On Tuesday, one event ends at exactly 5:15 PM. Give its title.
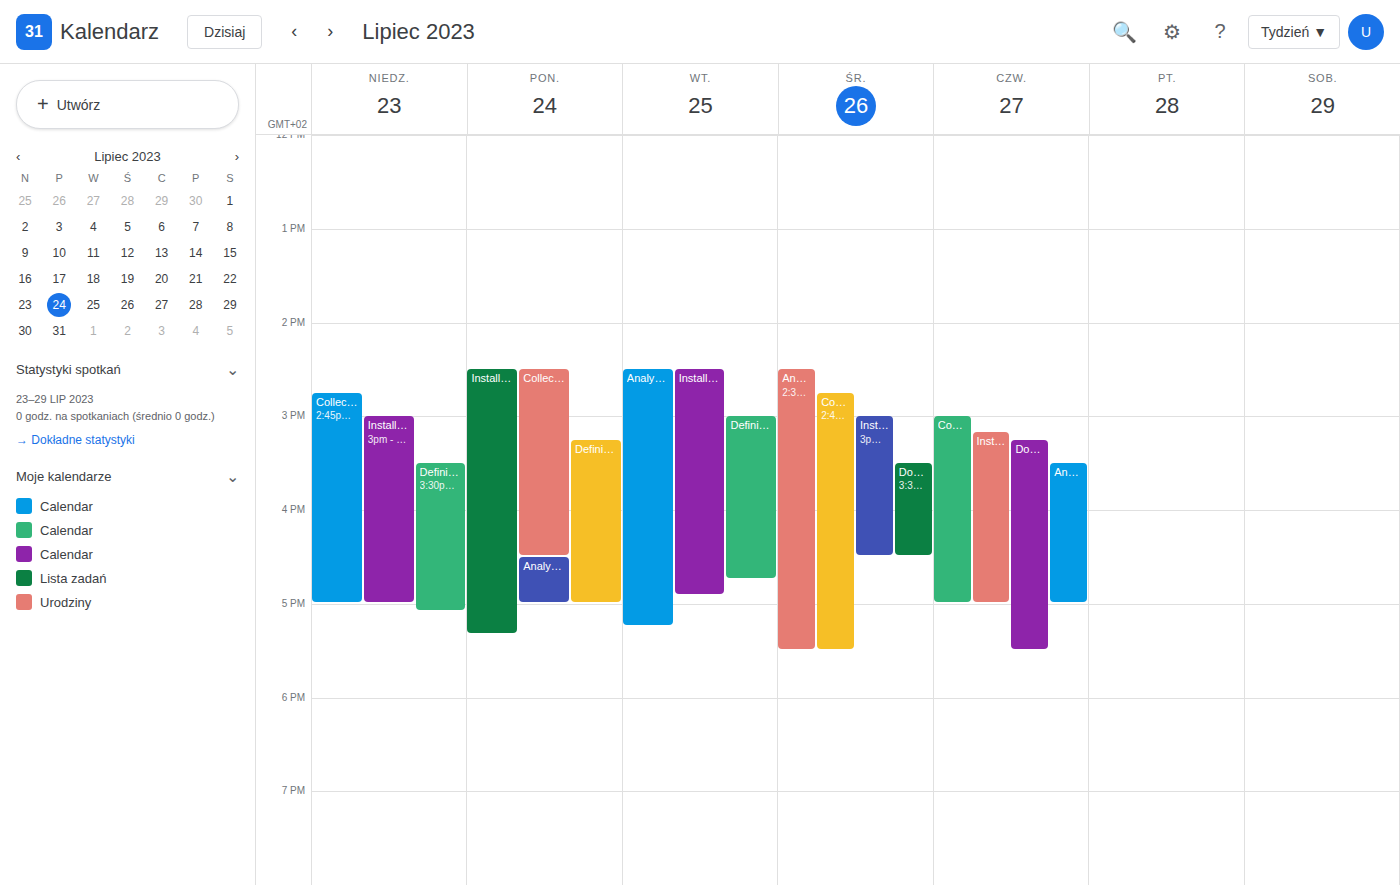
"Analysis and comparison of"